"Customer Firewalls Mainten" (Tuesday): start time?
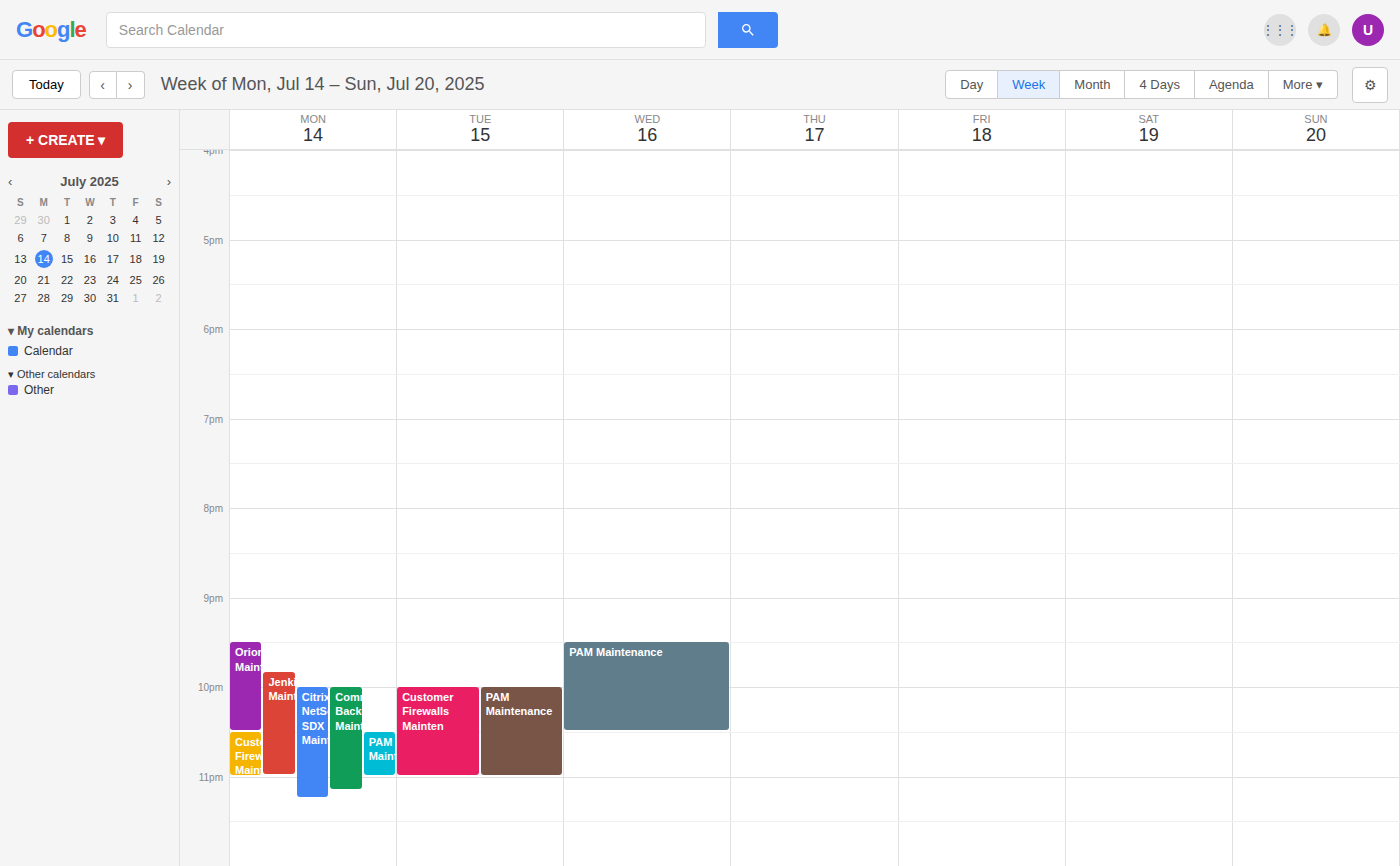
10:00 PM